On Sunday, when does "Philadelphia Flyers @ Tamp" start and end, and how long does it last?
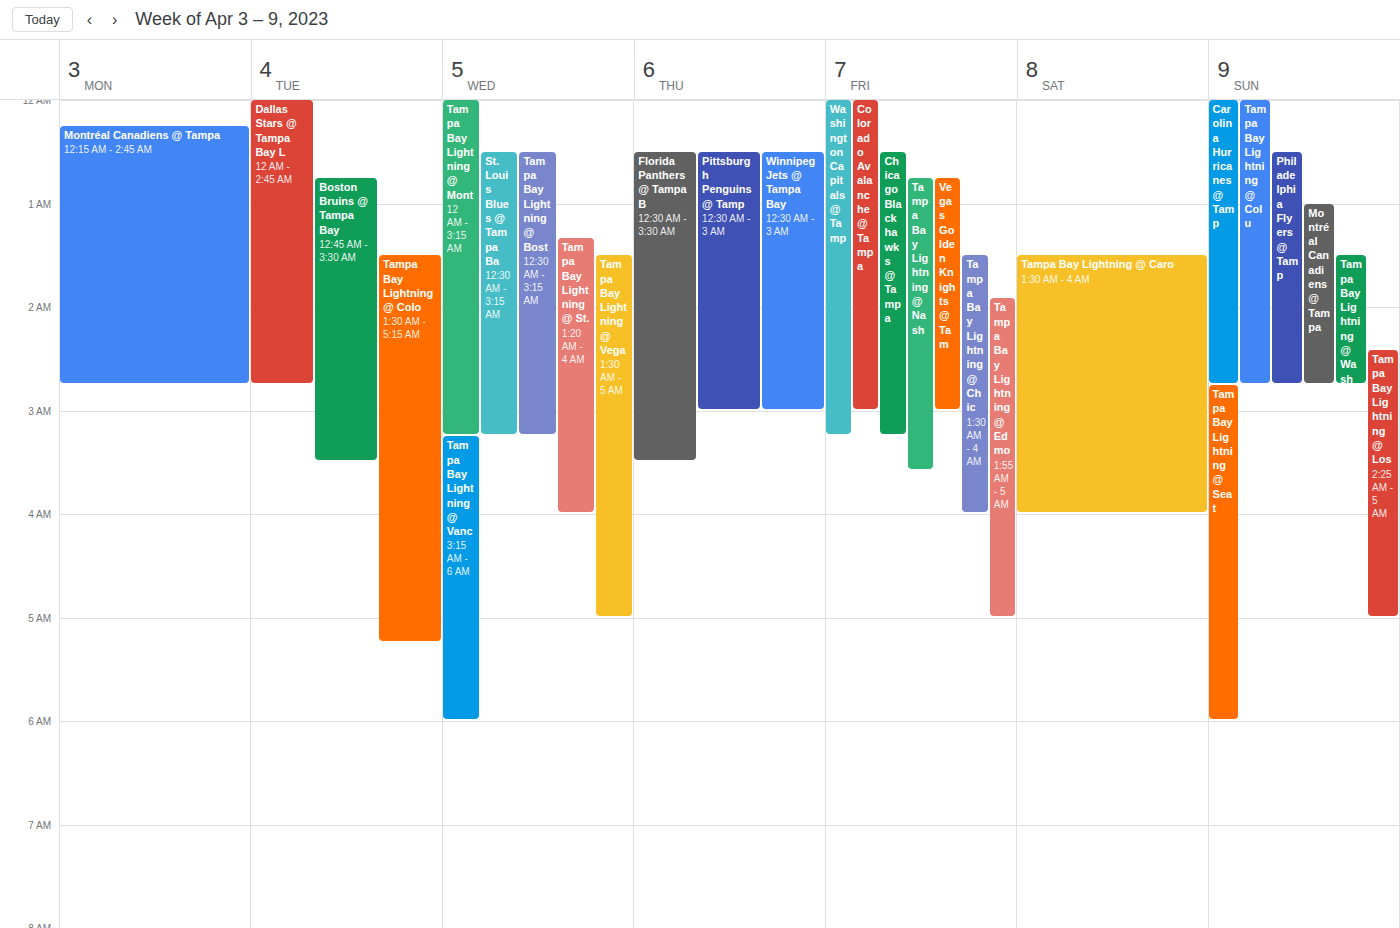
12:30 AM to 2:45 AM, 2 hours 15 minutes